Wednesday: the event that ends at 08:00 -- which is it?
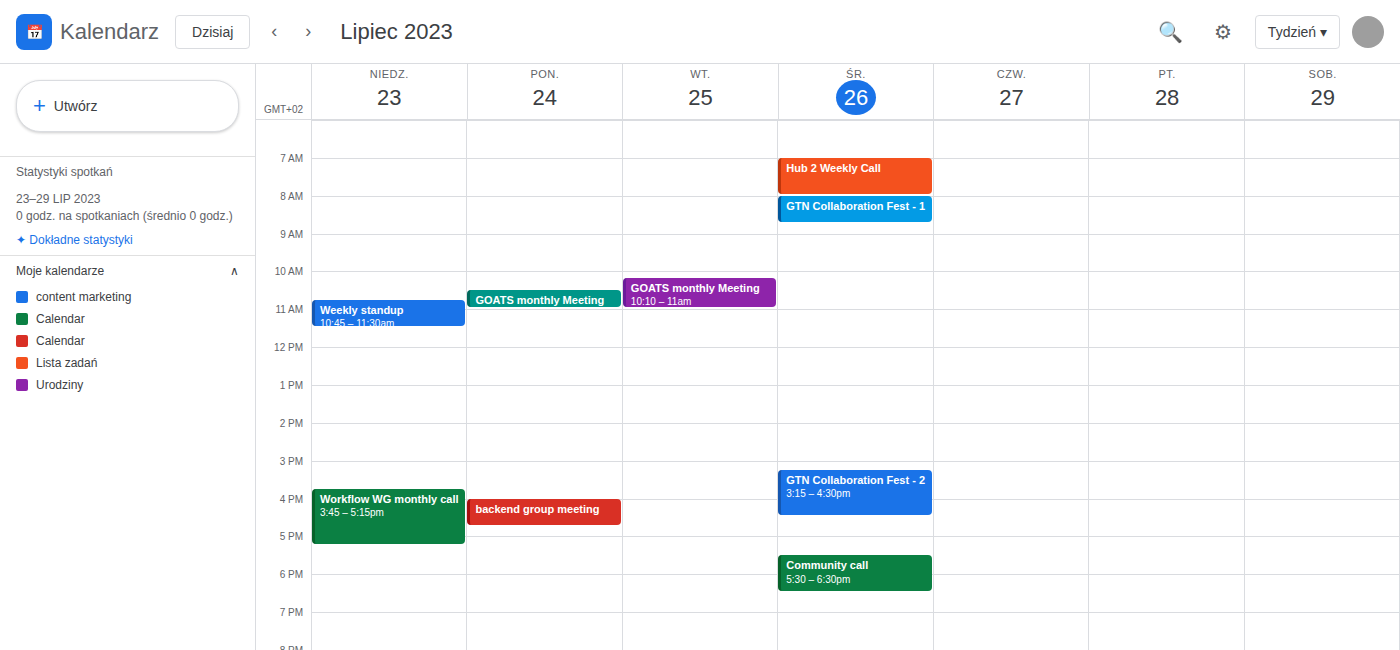
"Hub 2 Weekly Call"